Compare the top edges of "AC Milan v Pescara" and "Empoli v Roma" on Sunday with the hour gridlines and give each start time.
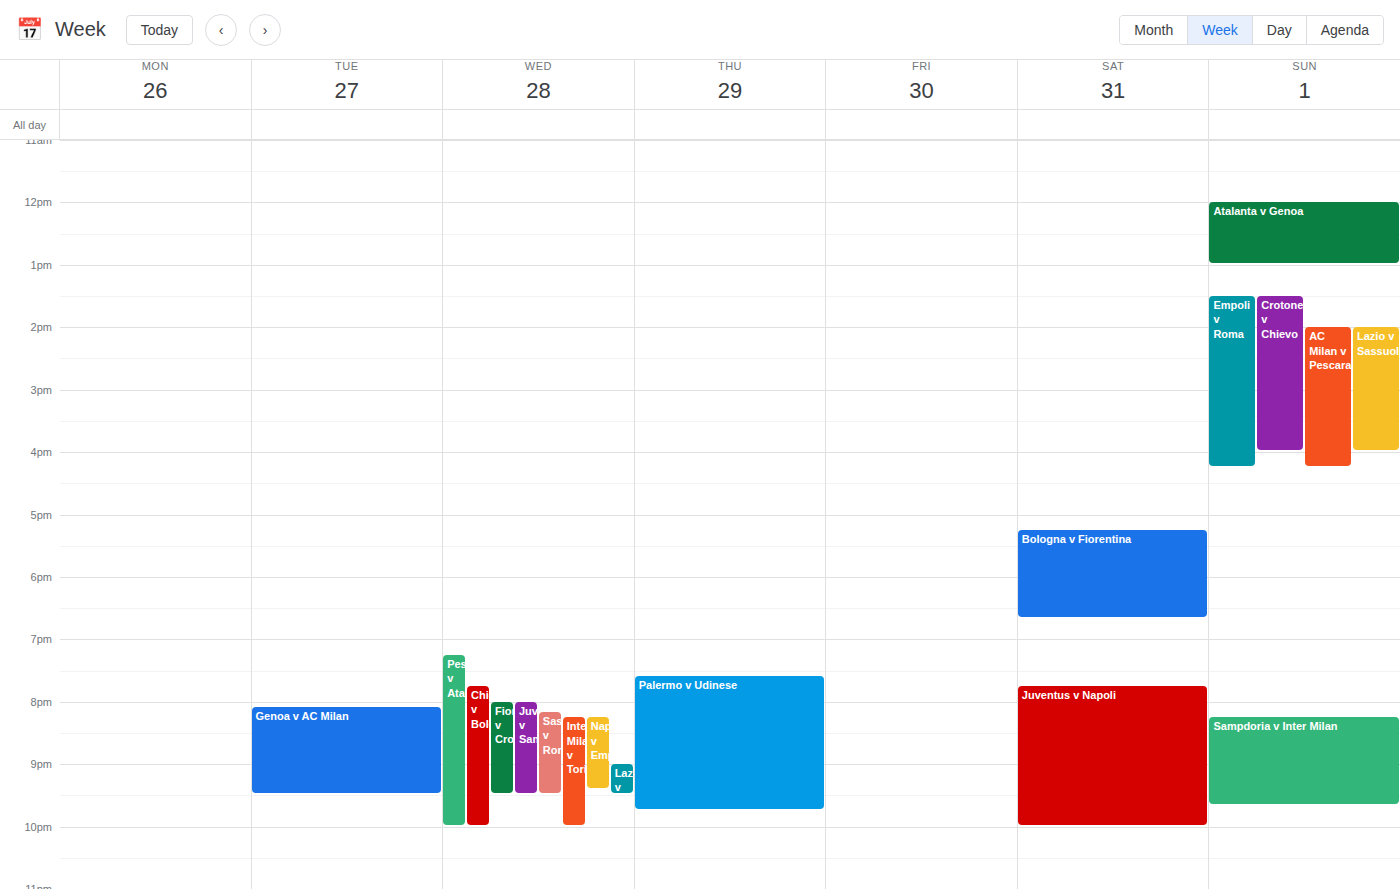
"AC Milan v Pescara": 2:00 PM, exactly on the 2 PM line. "Empoli v Roma": 1:30 PM, halfway between the 1 PM and 2 PM lines.